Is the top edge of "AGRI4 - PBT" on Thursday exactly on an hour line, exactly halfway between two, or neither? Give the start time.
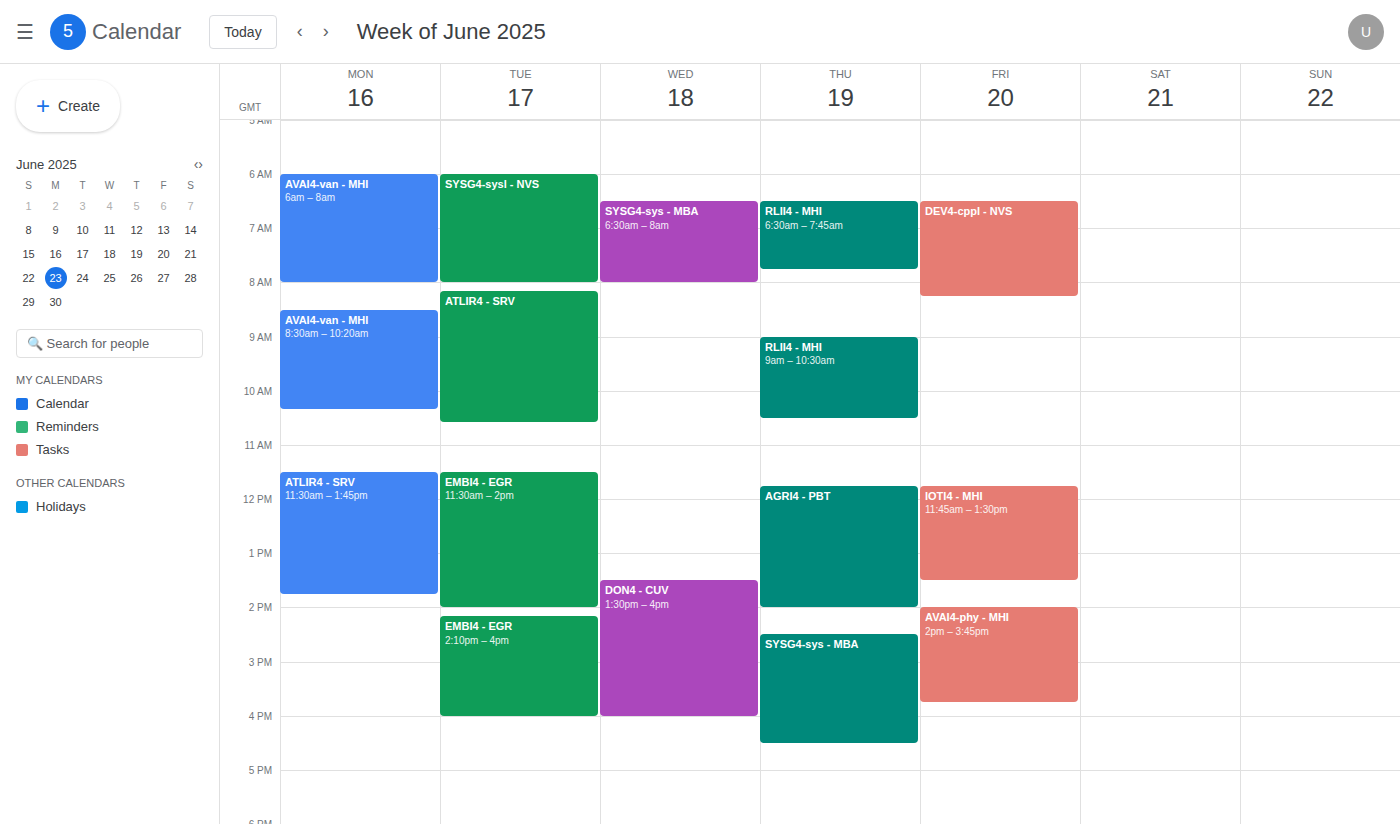
11:45 -- neither: three quarters of the way from the 11:00 line to the 12:00 line.